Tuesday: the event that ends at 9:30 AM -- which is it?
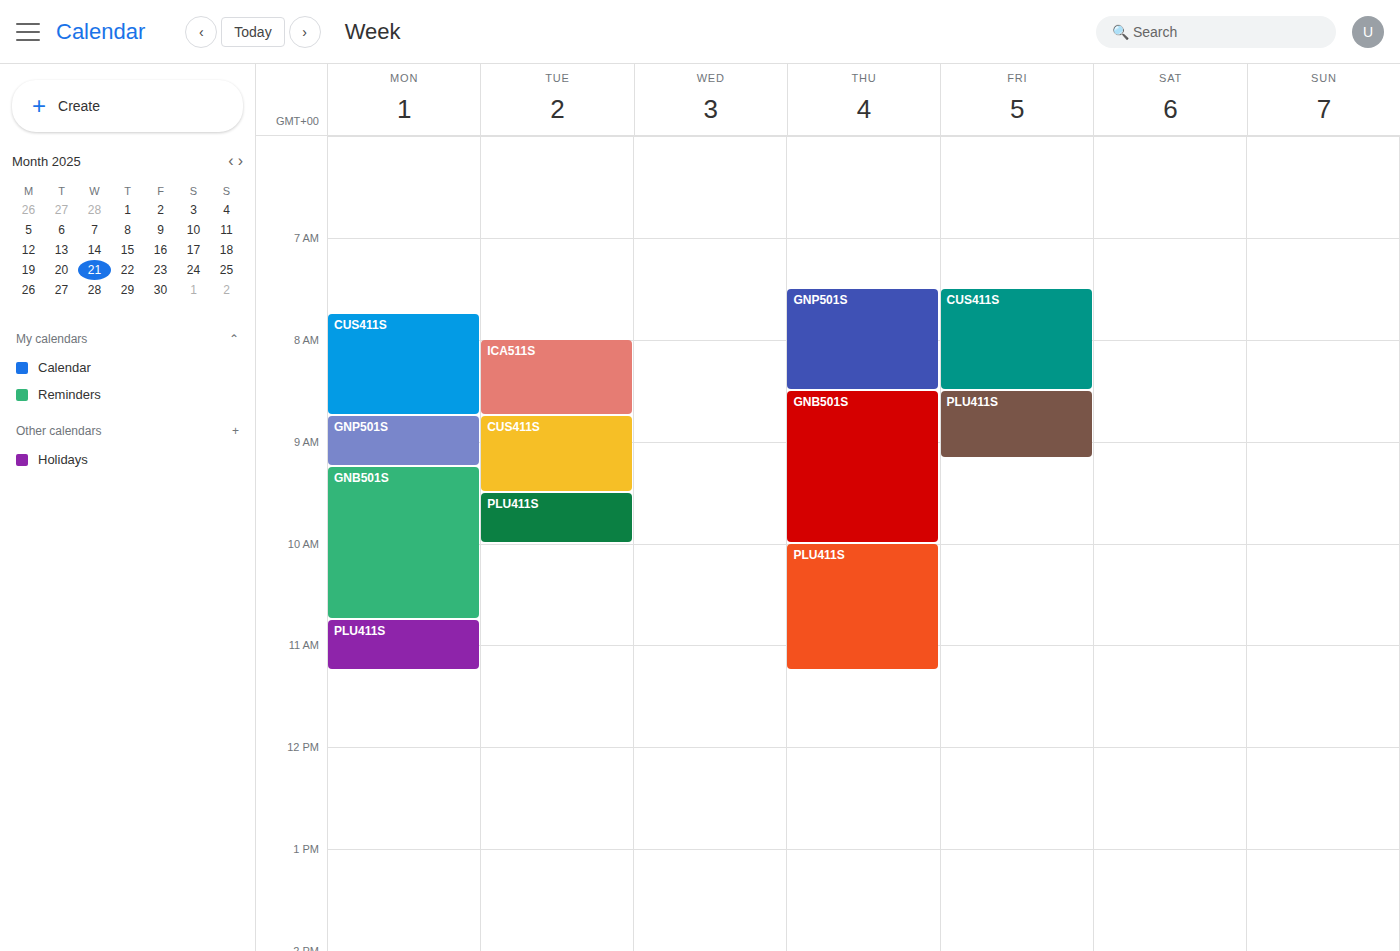
"CUS411S"